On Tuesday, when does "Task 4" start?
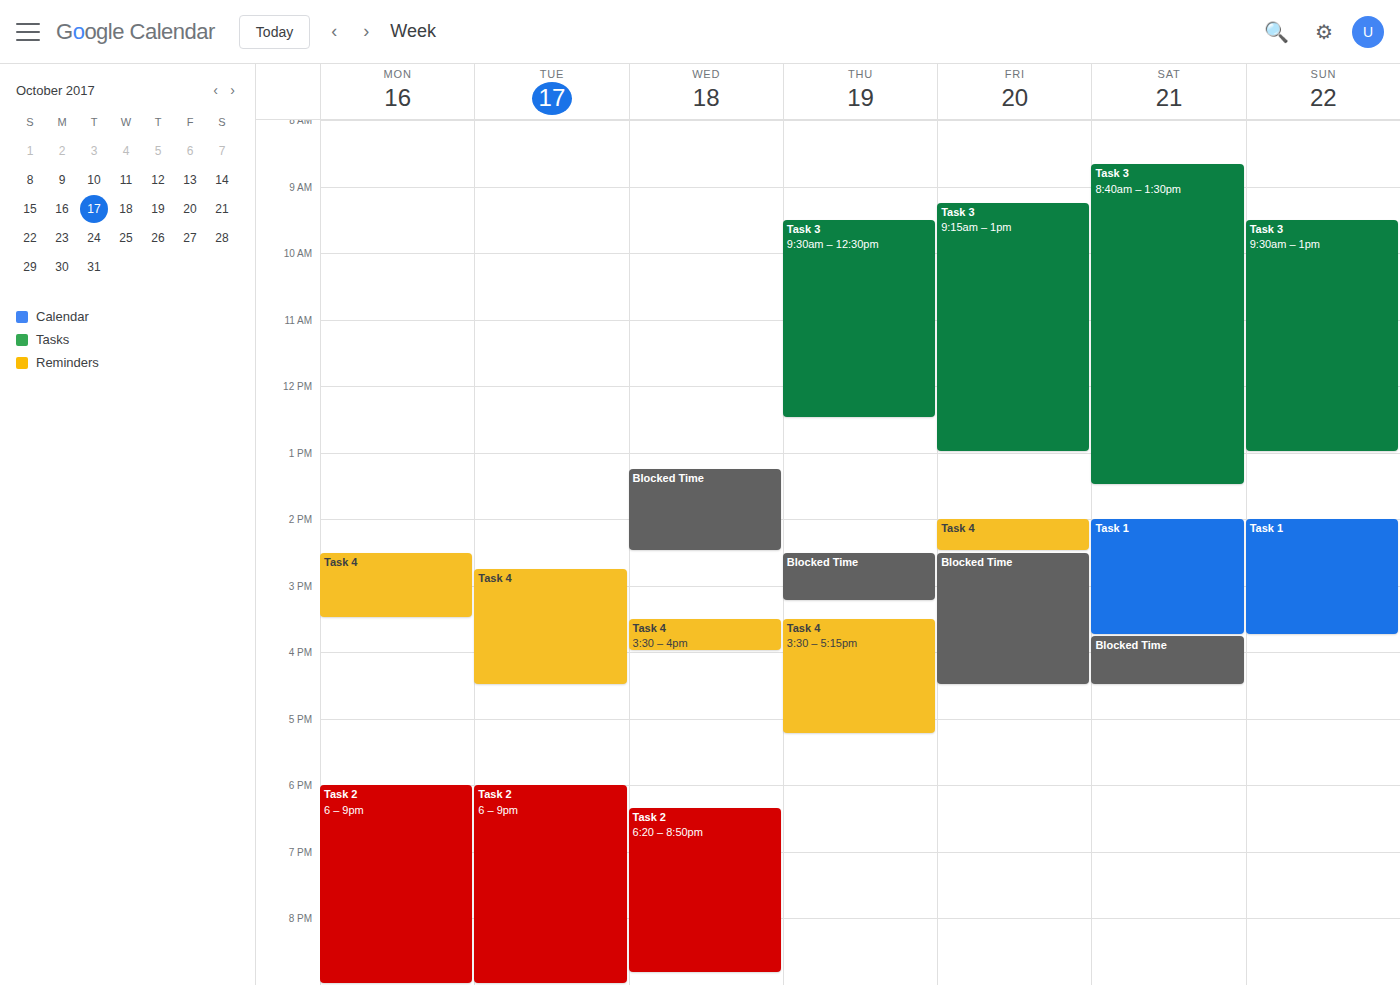
2:45 PM